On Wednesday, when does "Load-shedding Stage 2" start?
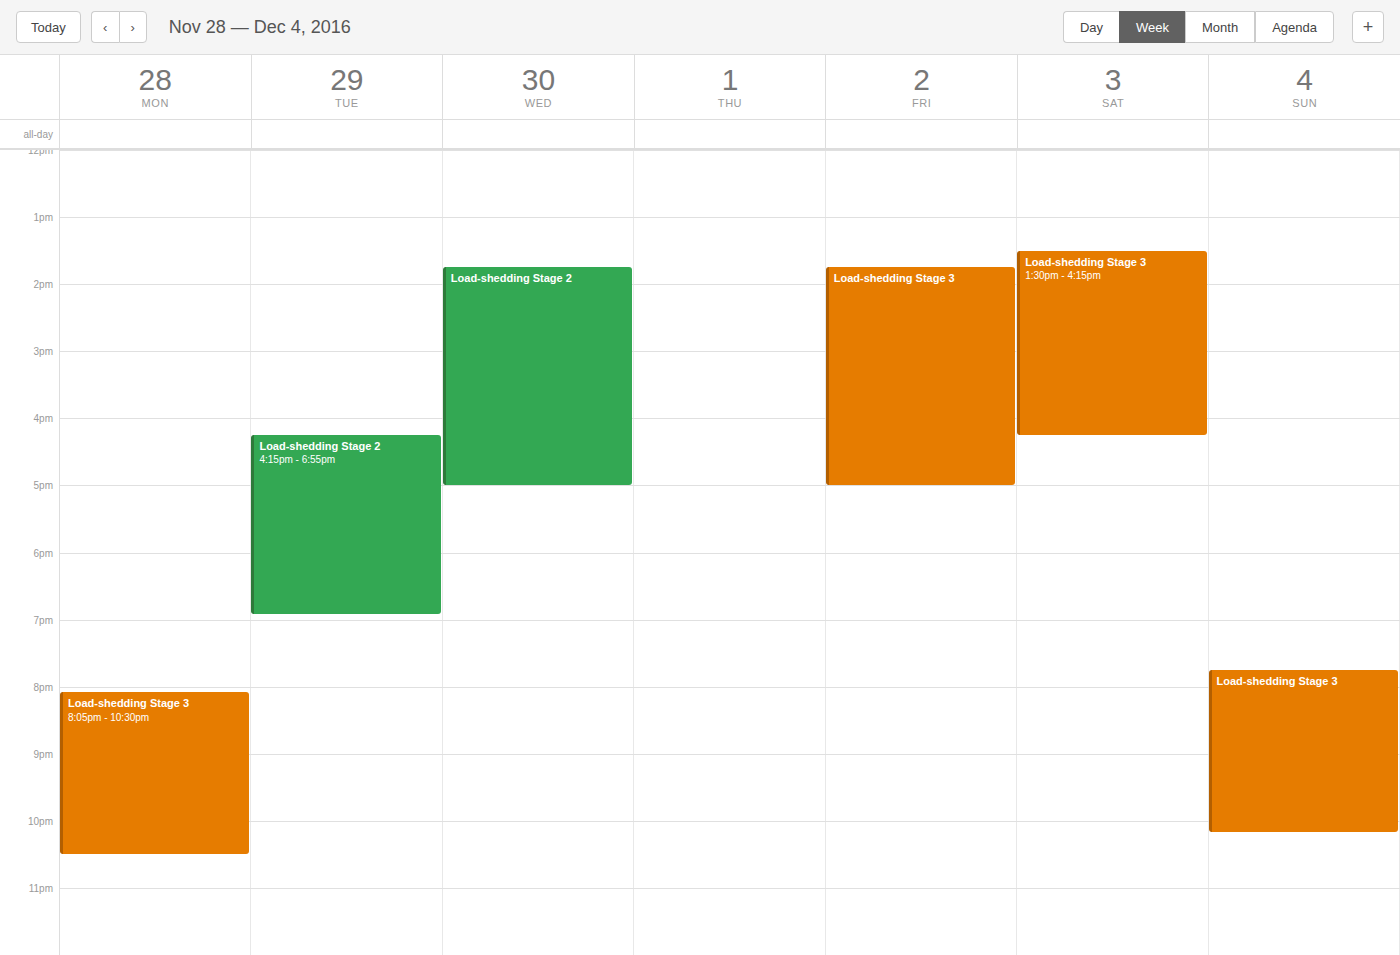
1:45 PM